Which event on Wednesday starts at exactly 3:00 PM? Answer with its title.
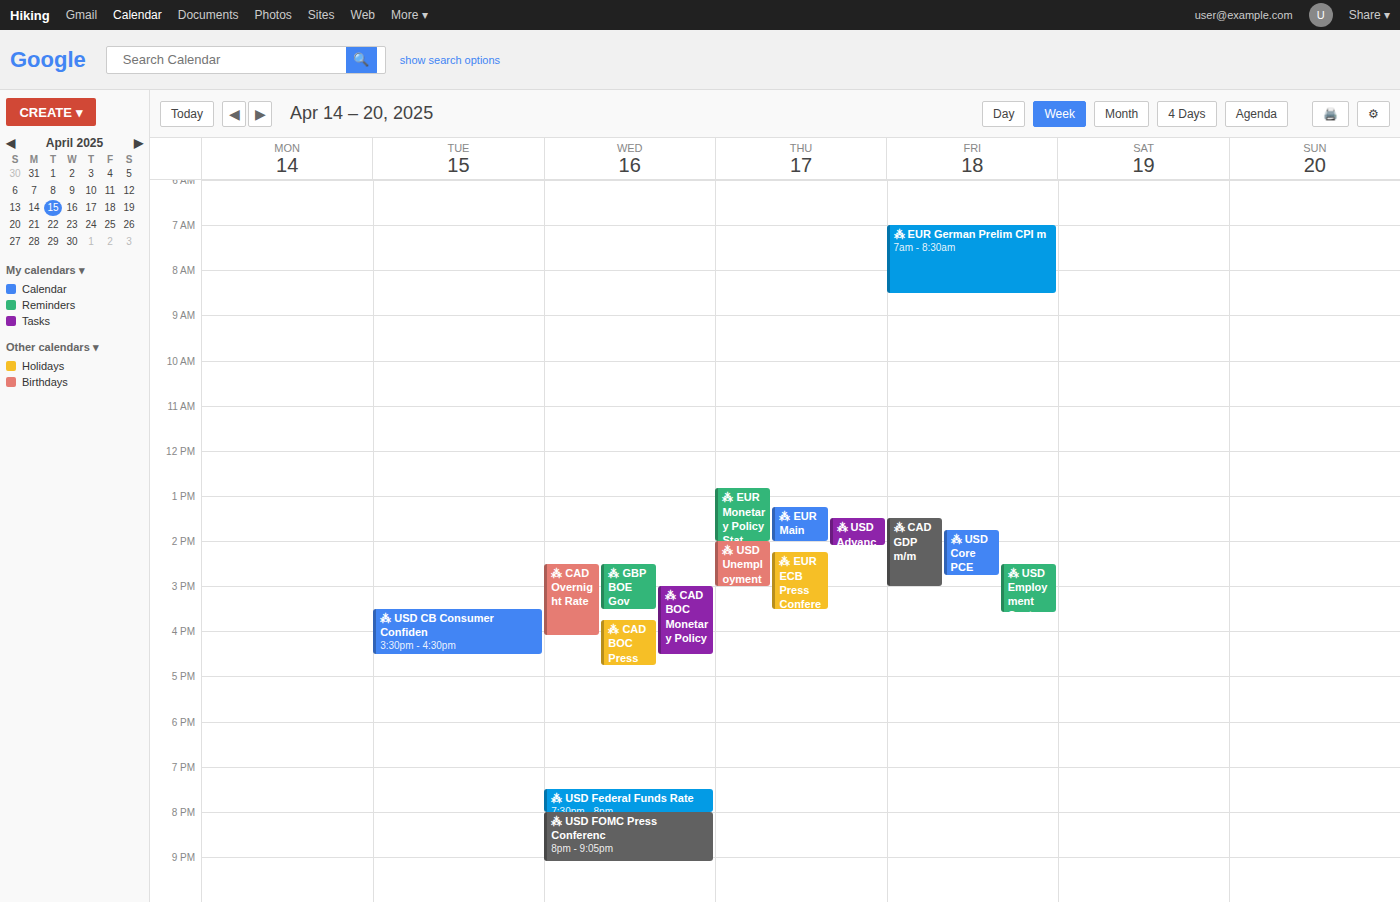
"⁂ CAD BOC Monetary Policy"